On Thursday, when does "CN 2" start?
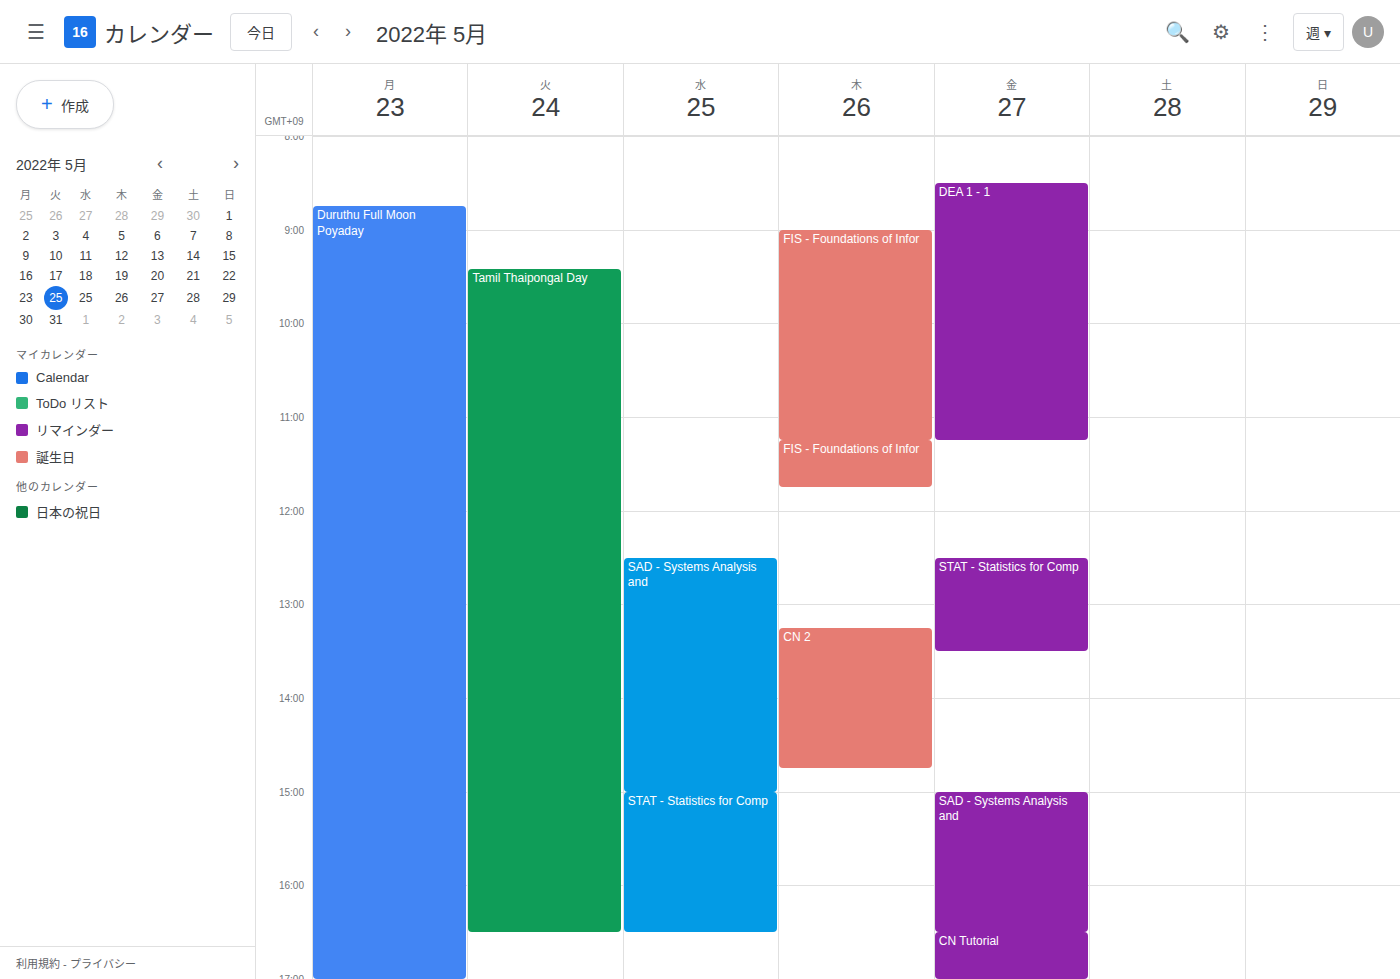
1:15 PM